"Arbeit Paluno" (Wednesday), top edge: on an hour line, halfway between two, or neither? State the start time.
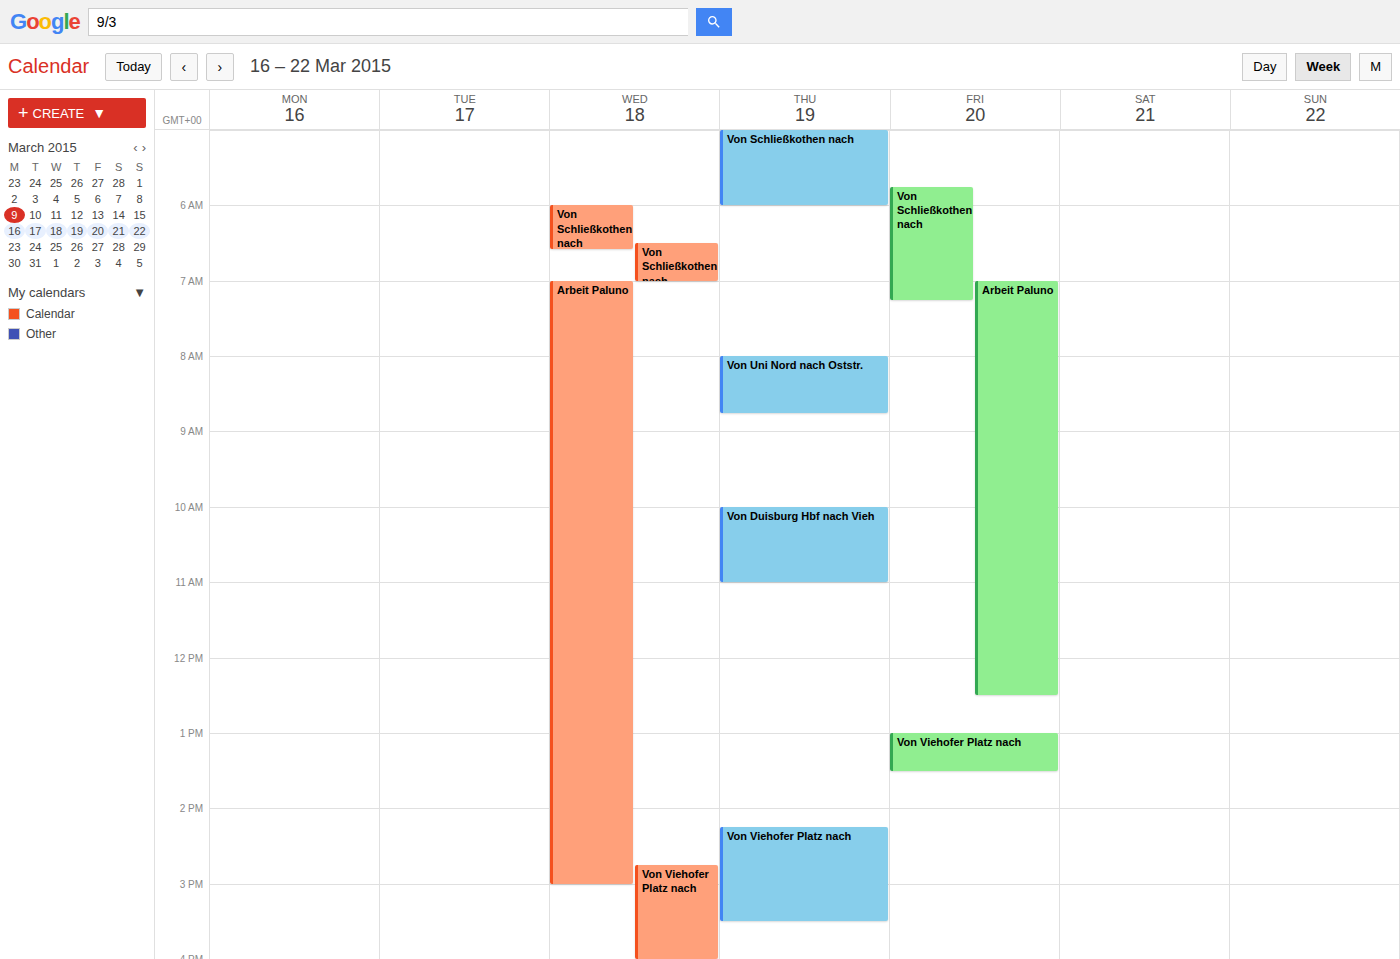
7:00 AM -- exactly on the 7 AM line.